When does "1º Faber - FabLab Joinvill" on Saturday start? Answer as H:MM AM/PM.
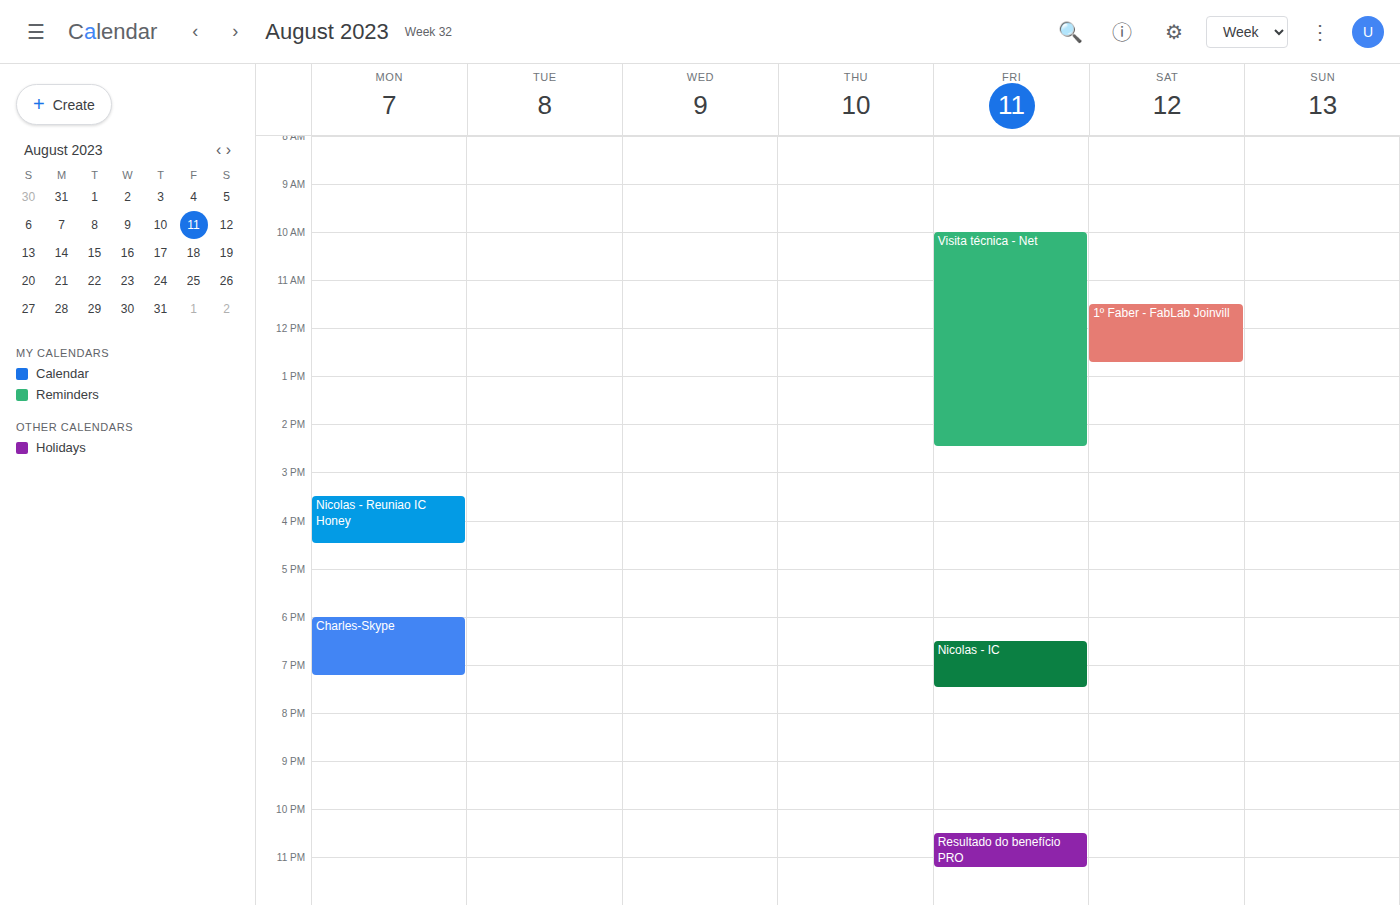
11:30 AM